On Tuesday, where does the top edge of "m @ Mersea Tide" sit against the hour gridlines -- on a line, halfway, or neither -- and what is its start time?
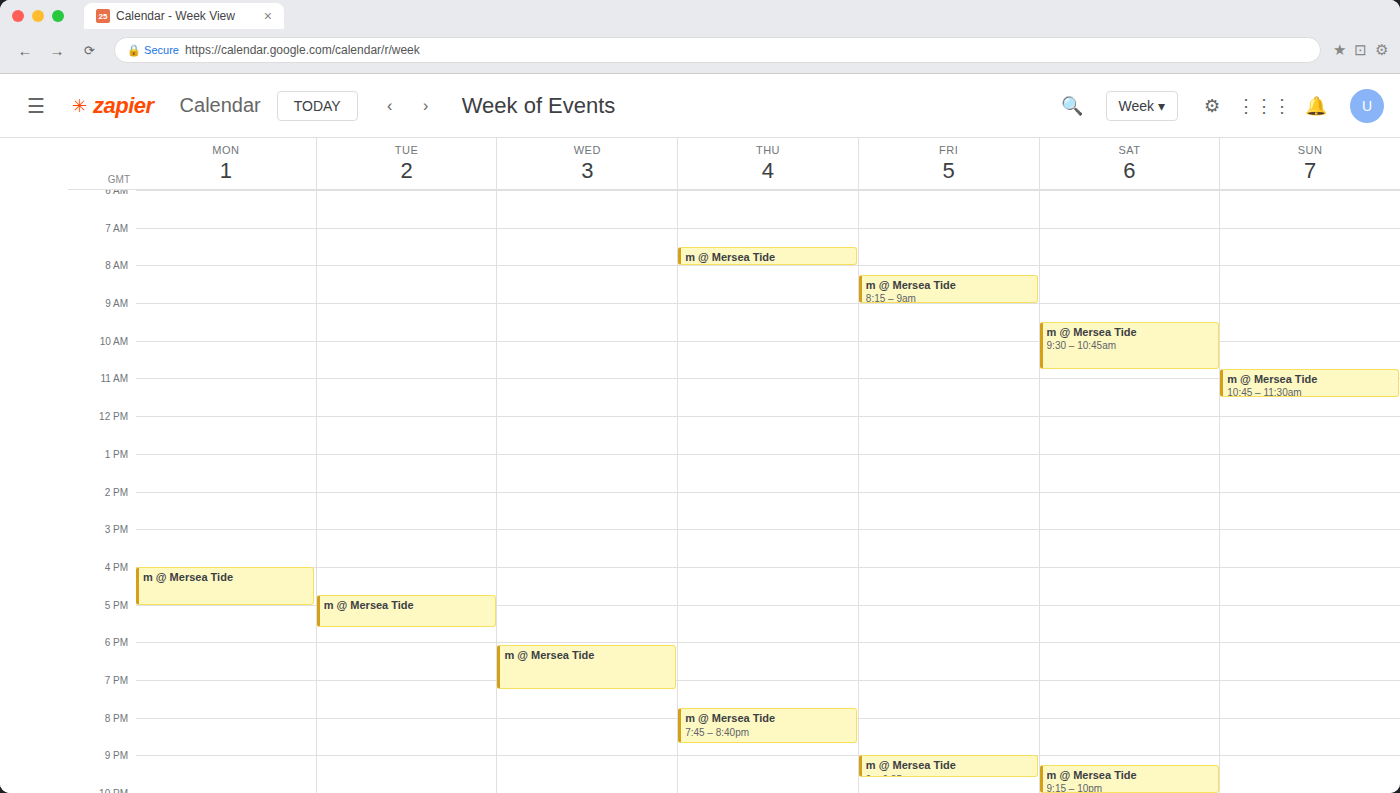
4:45 PM -- neither: three quarters of the way from the 4 PM line to the 5 PM line.